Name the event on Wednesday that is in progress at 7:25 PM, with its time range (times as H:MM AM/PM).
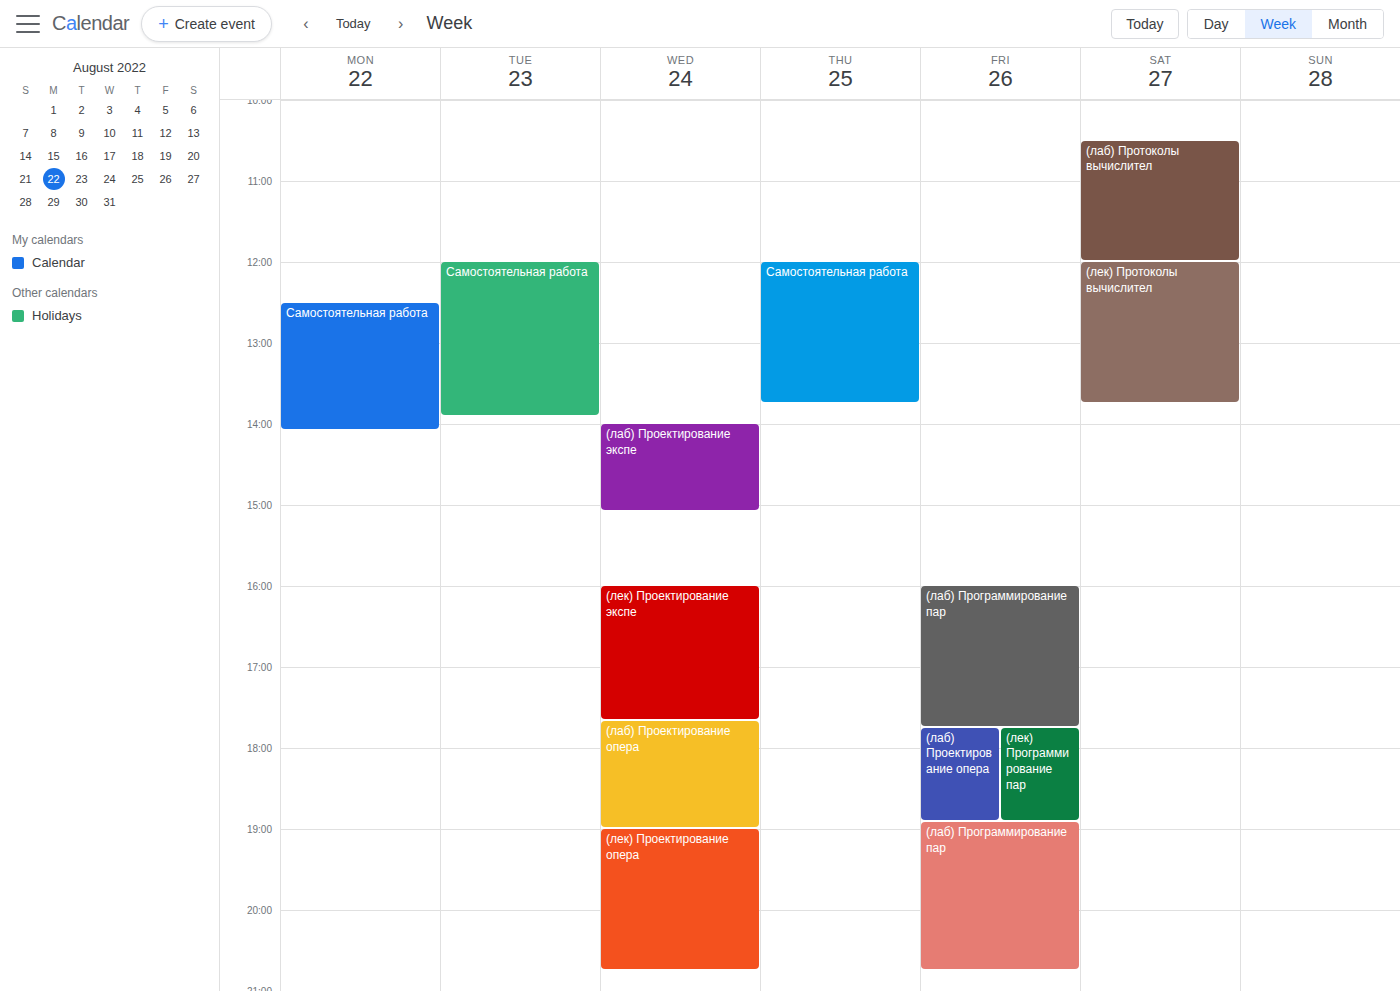
"(лек) Проектирование опера", 7:00 PM to 8:45 PM